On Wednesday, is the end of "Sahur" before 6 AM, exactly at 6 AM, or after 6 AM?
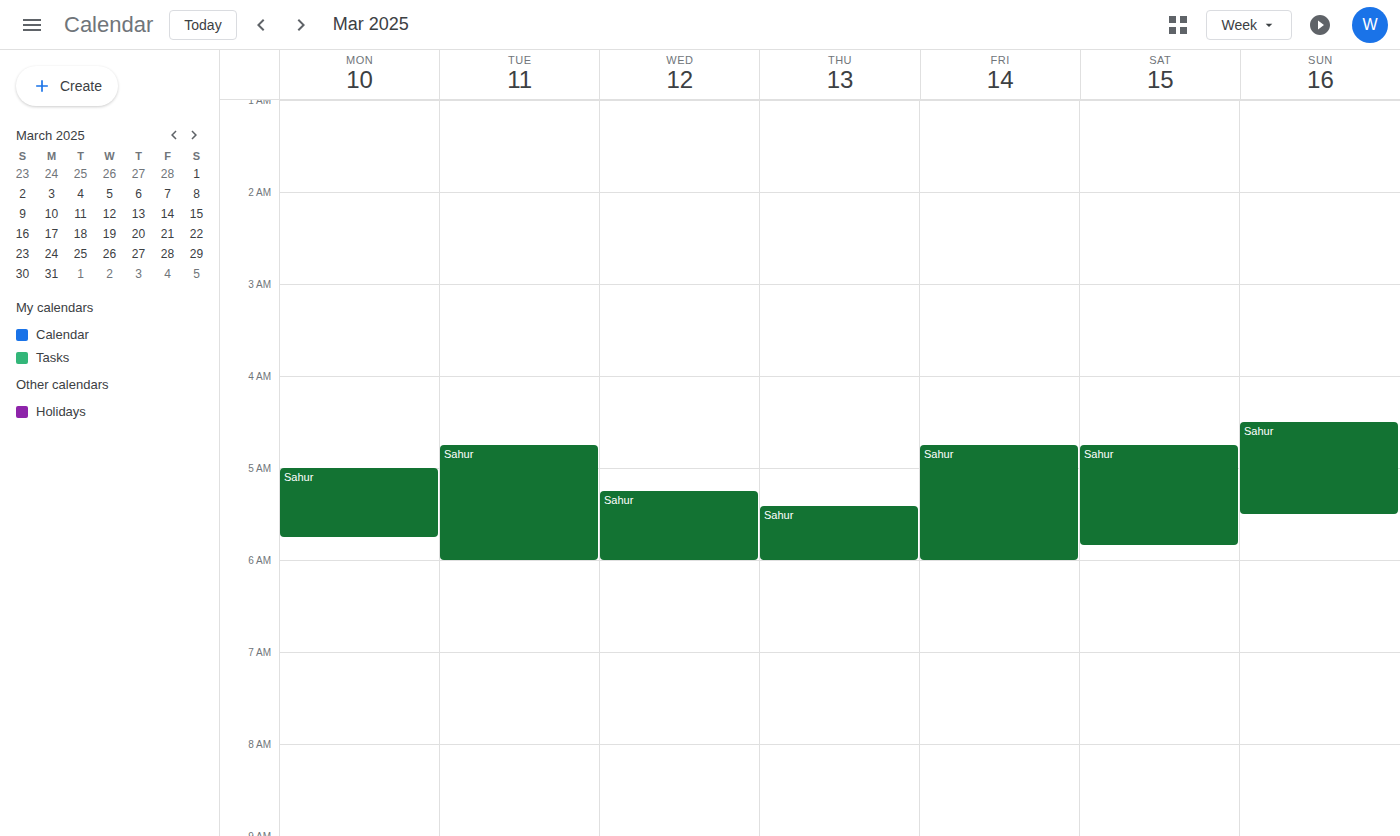
6:00 AM -- exactly at 6 AM, on the 6 AM line.